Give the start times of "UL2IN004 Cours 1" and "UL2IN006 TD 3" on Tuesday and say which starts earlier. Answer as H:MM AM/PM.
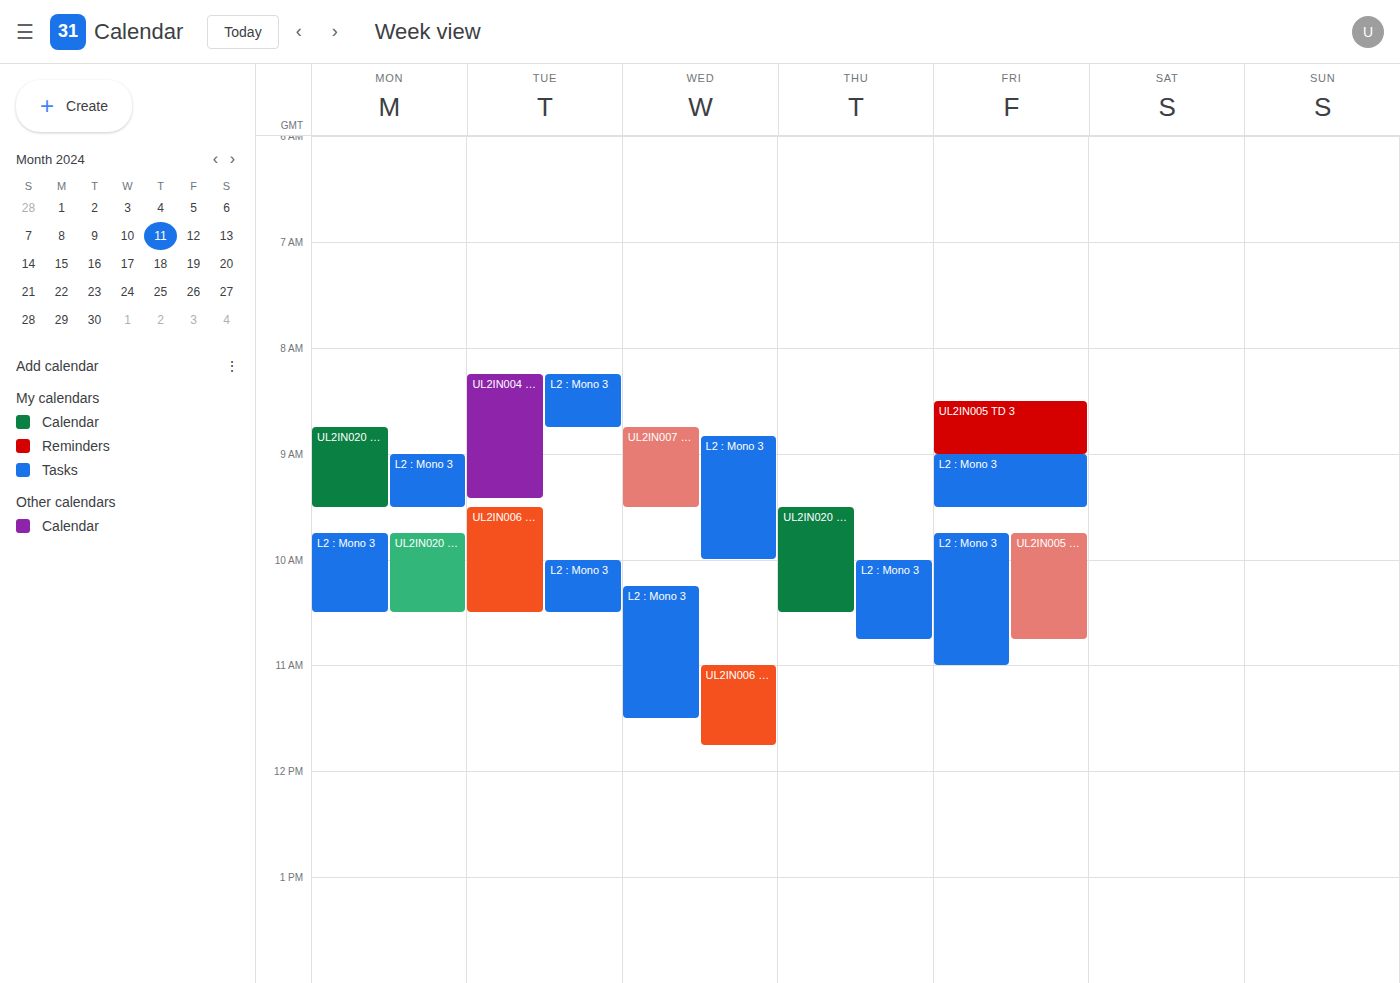
"UL2IN004 Cours 1" 8:15 AM; "UL2IN006 TD 3" 9:30 AM.